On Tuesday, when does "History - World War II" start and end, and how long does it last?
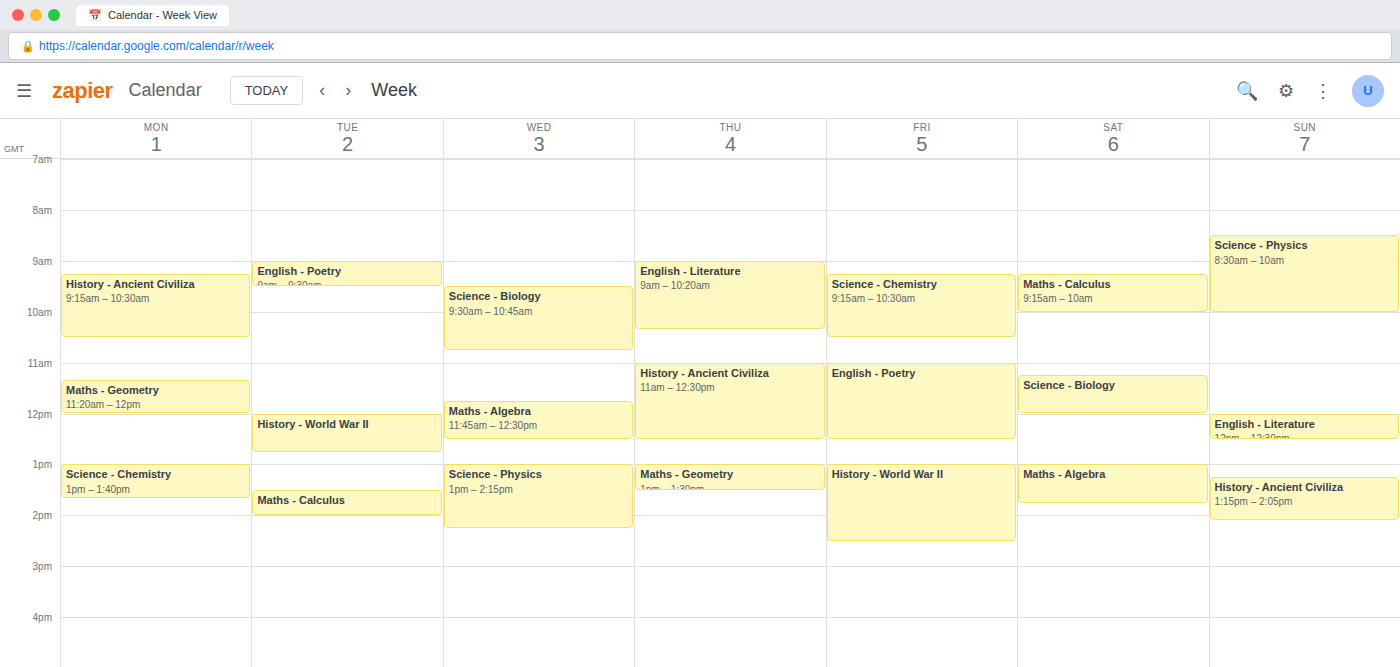
12:00 PM to 12:45 PM, 45 minutes